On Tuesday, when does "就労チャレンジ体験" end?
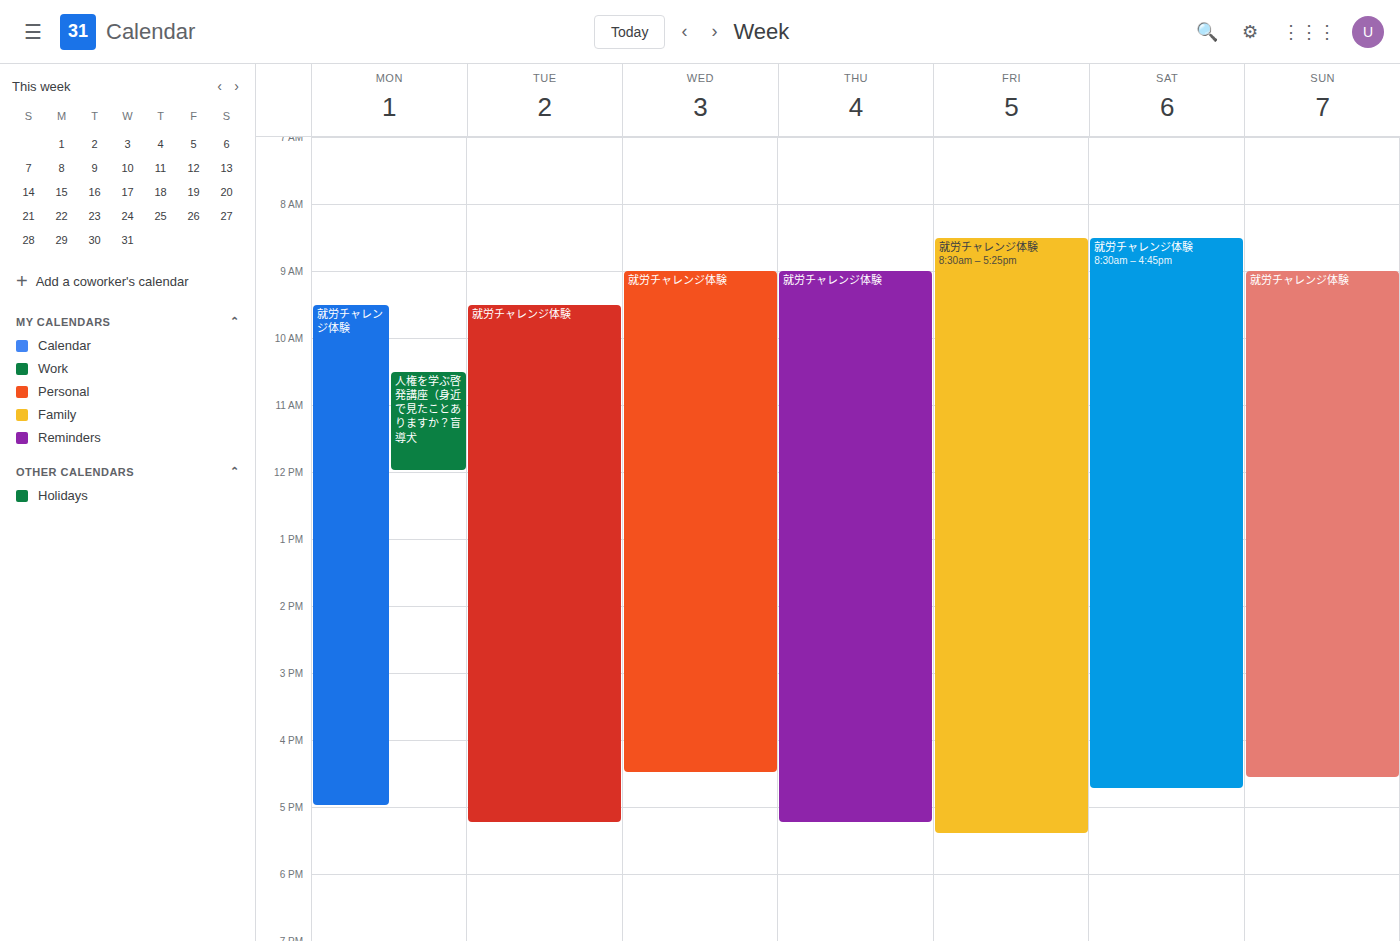
5:15 PM